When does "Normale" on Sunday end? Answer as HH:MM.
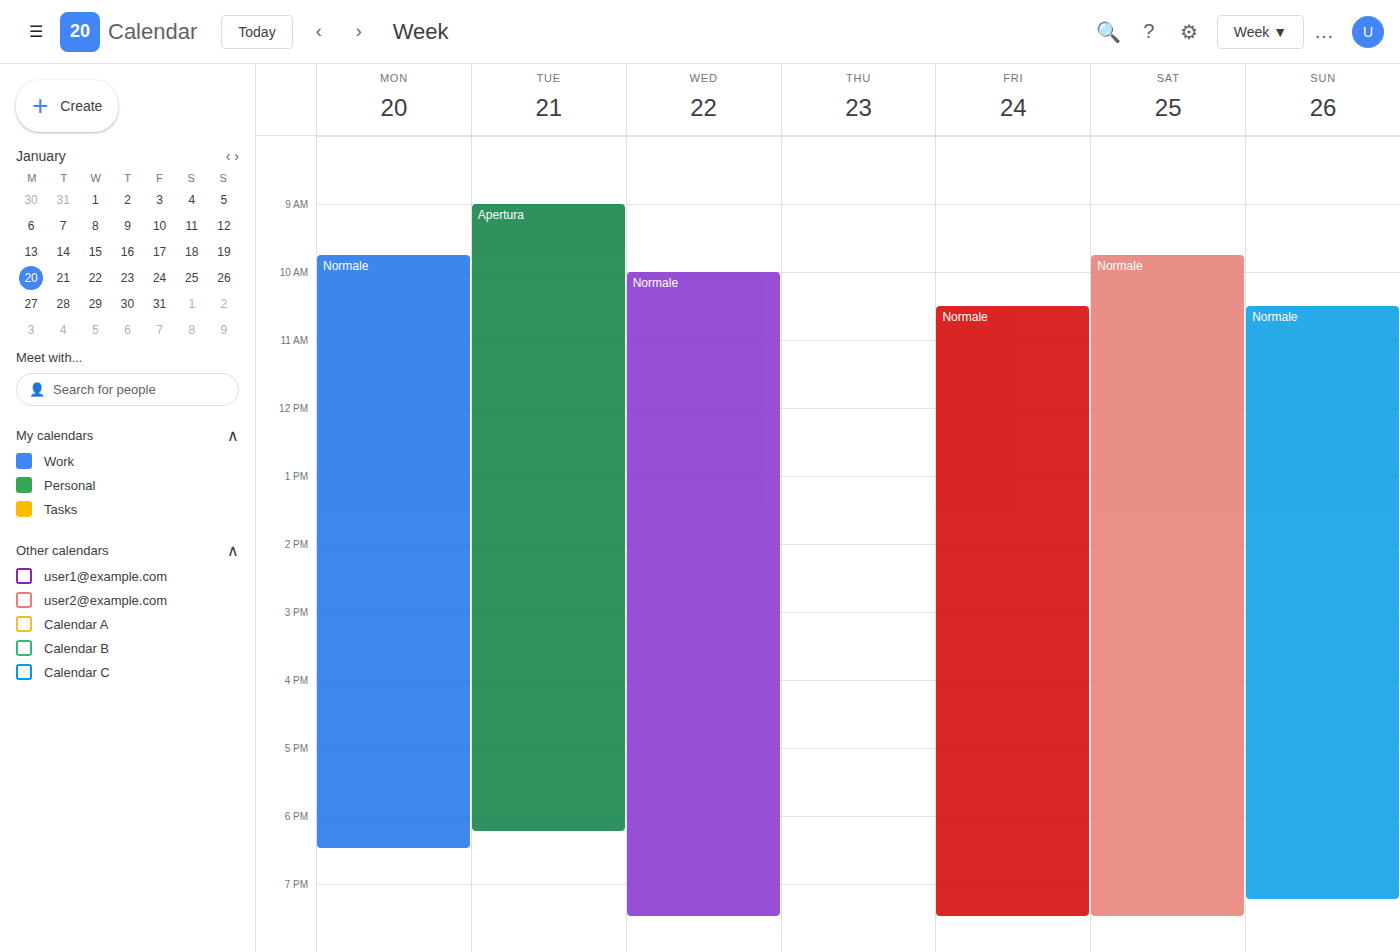
19:15